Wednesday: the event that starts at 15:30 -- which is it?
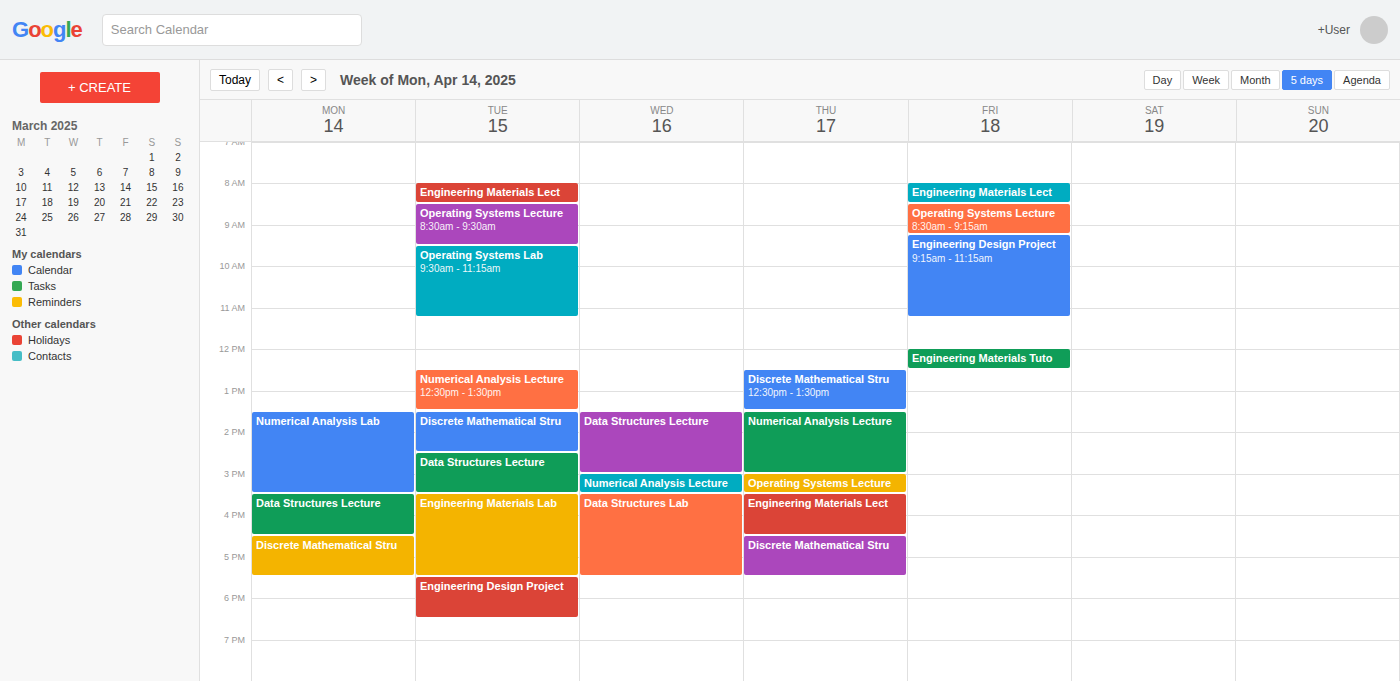
"Data Structures Lab"